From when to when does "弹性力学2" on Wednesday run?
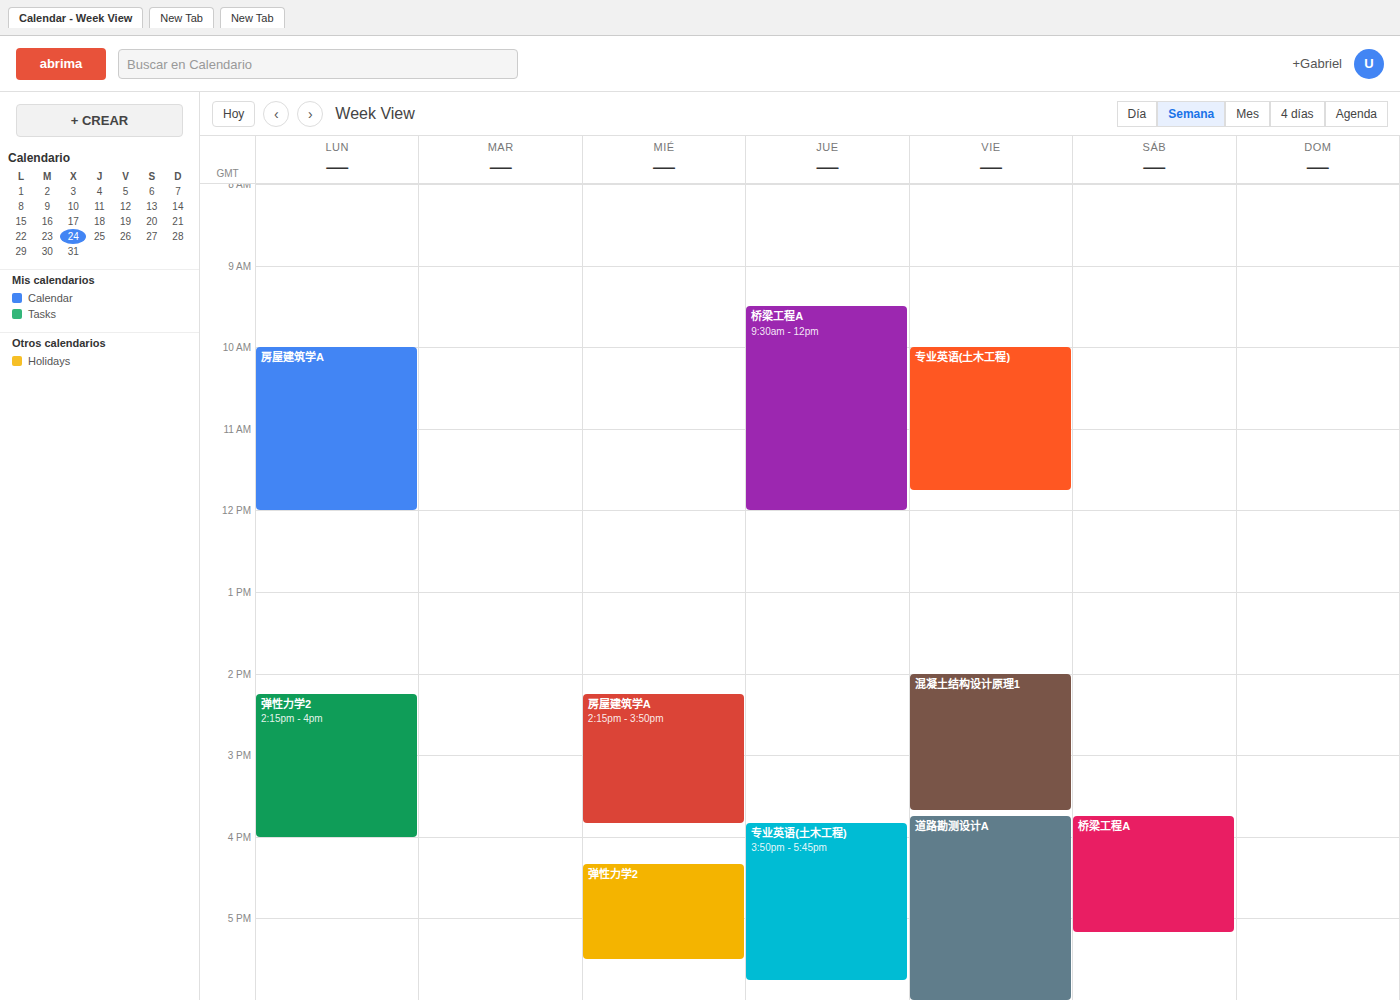
4:20 PM to 5:30 PM